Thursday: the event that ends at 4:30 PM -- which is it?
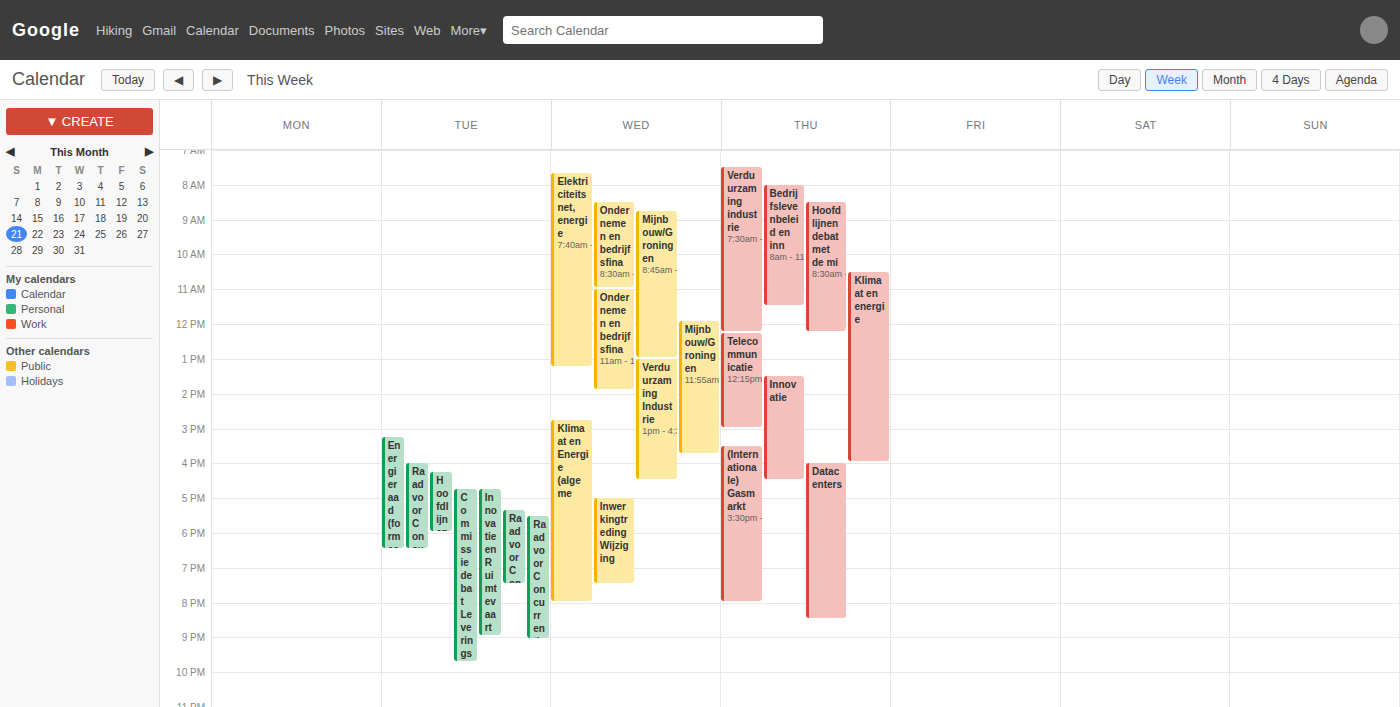
"Innovatie"